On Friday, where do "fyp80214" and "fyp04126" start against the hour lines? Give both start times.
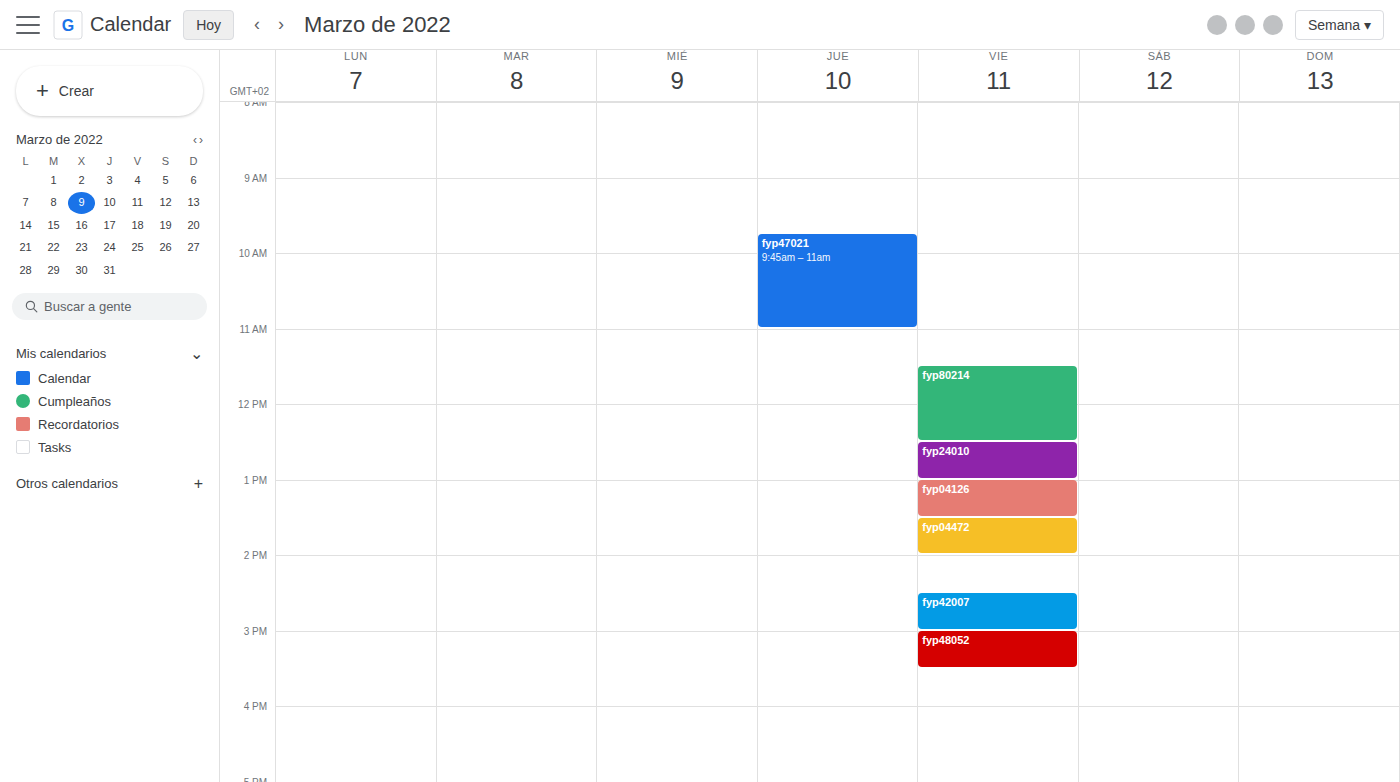
"fyp80214": 11:30 AM, halfway between the 11 AM and 12 PM lines. "fyp04126": 1:00 PM, exactly on the 1 PM line.